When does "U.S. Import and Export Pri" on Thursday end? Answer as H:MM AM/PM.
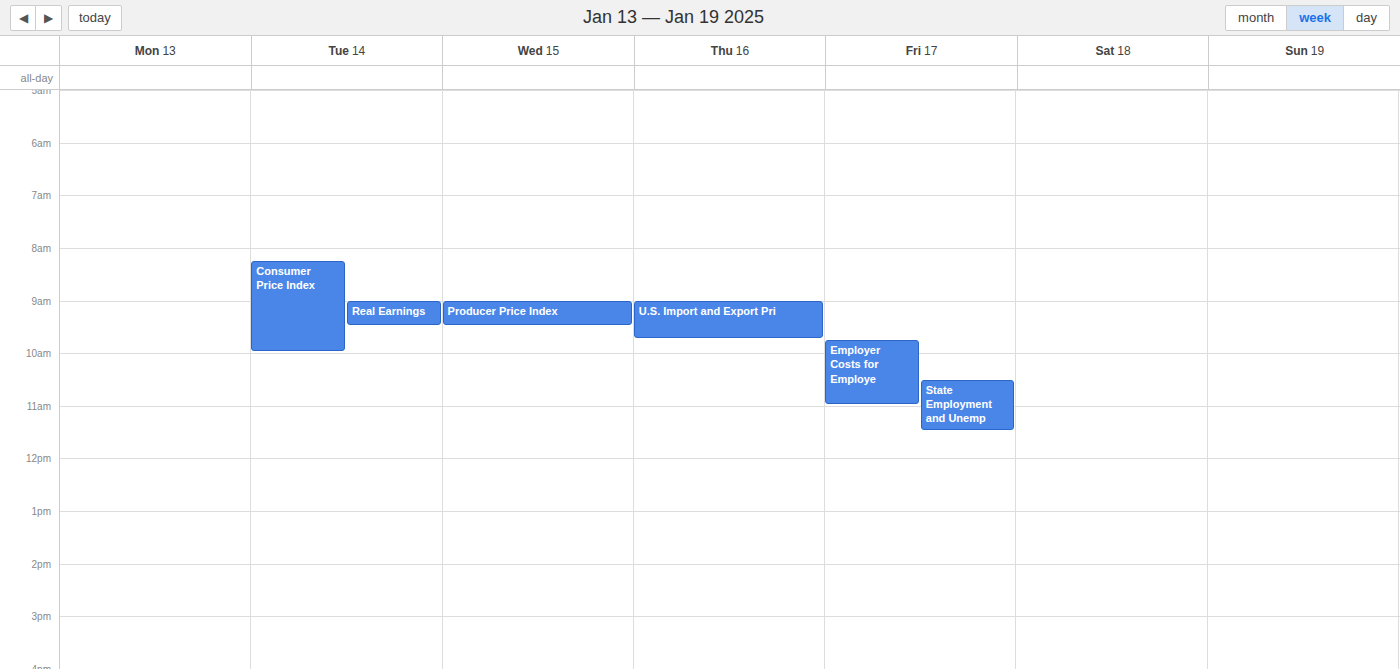
9:45 AM